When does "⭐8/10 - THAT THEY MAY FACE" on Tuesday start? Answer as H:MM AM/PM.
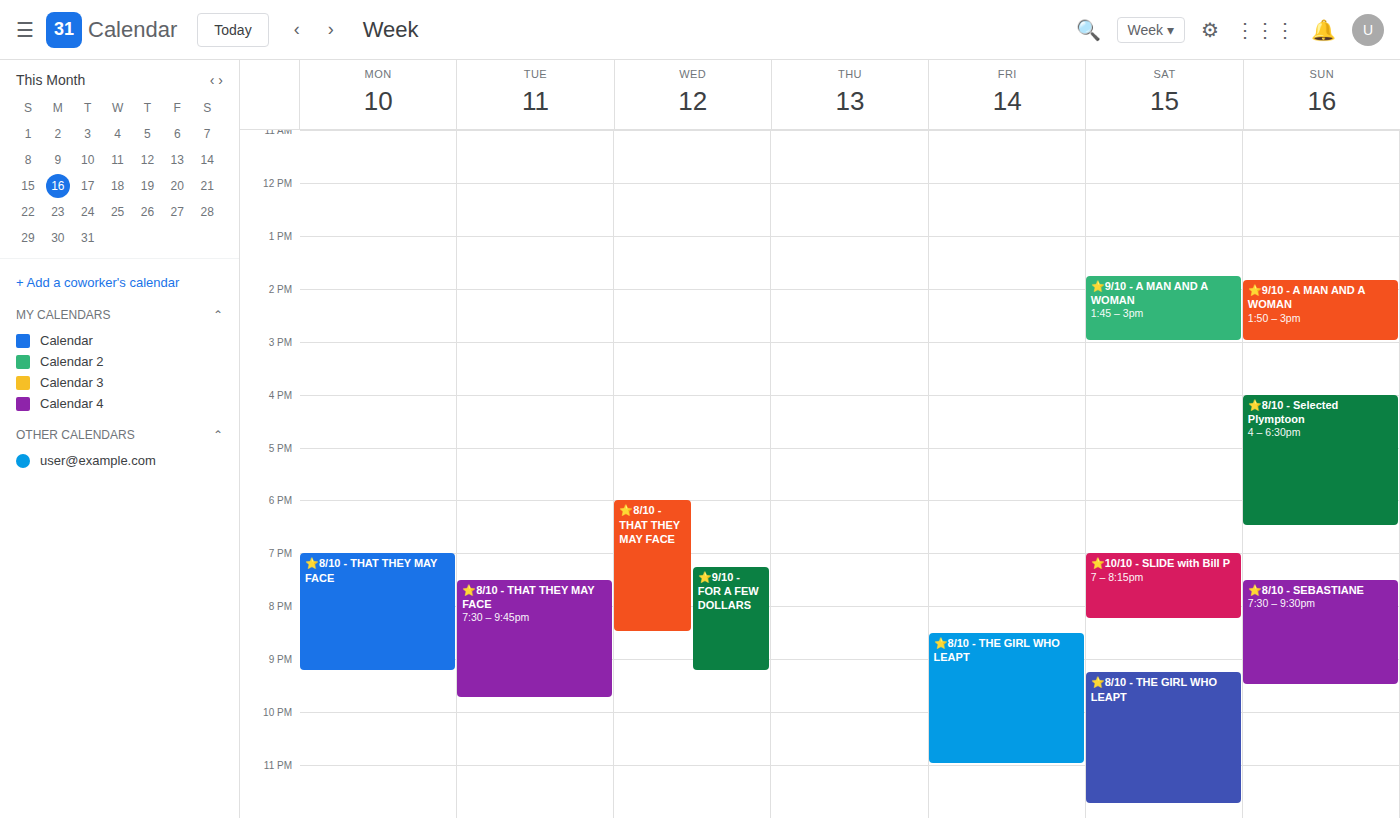
7:30 PM